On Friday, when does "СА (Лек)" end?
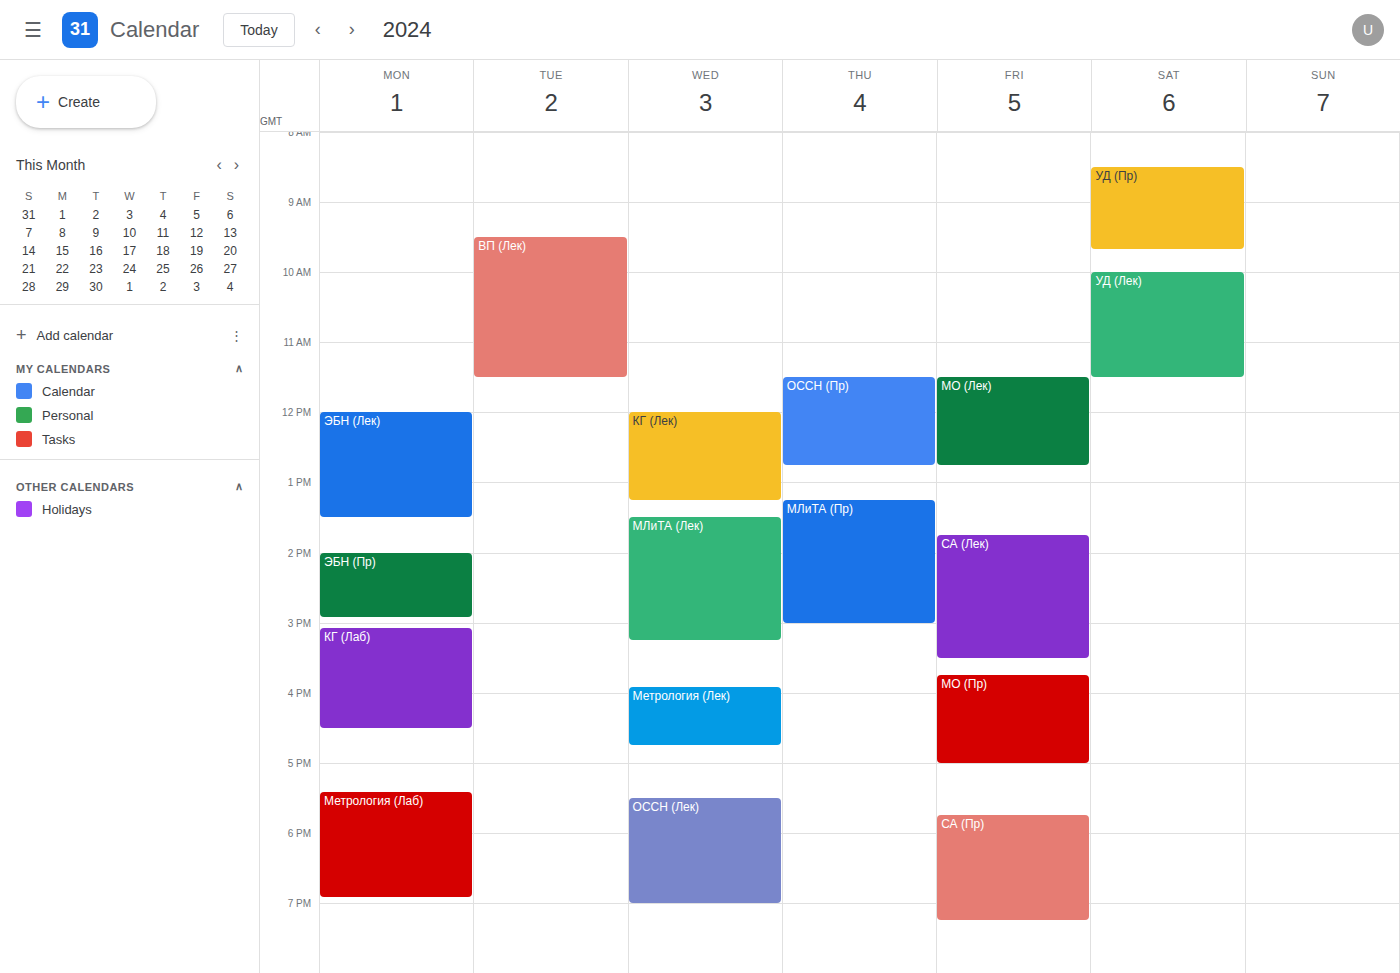
3:30 PM